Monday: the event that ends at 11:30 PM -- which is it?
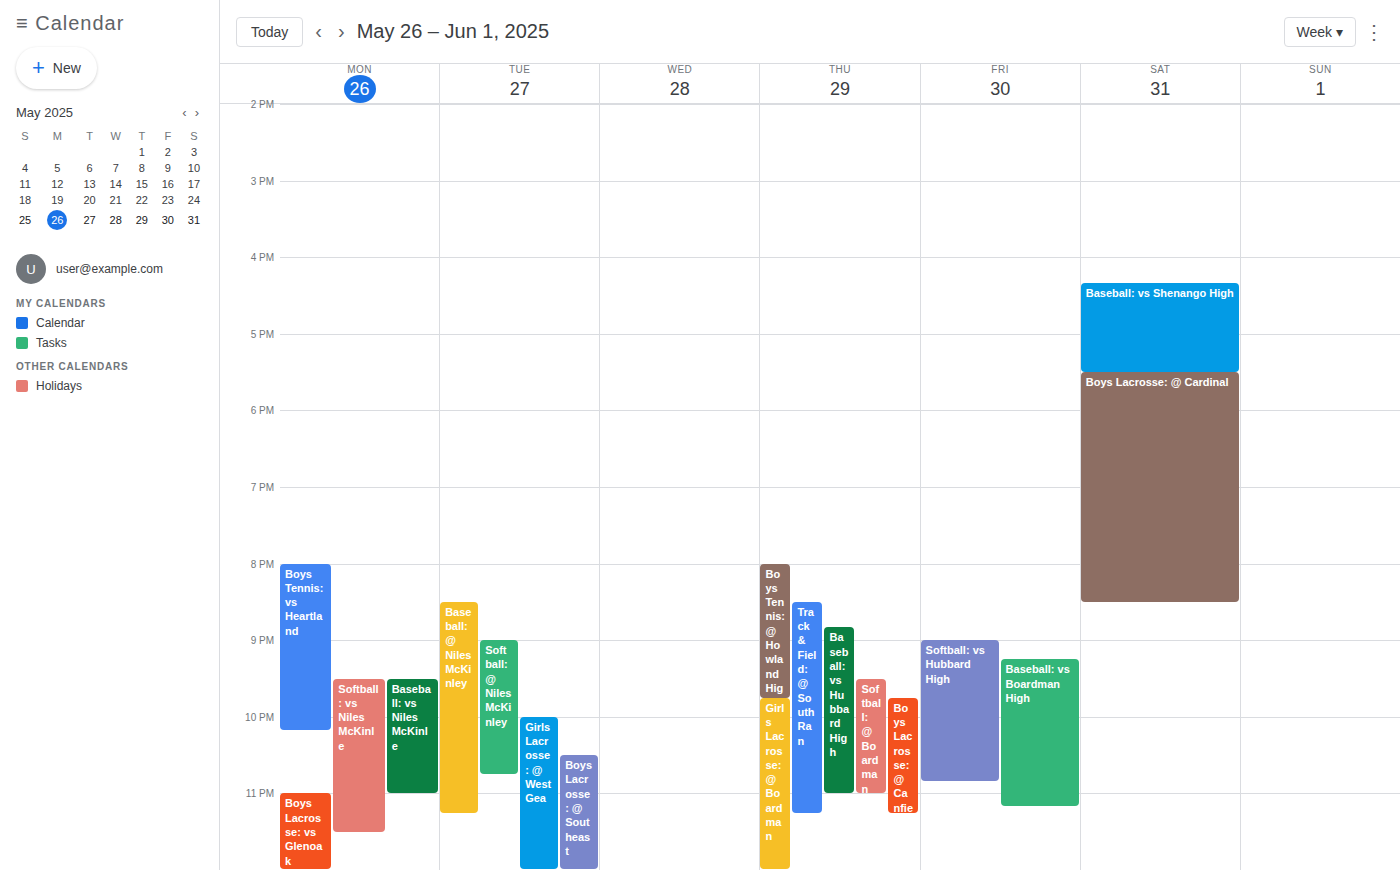
"Softball: vs Niles McKinle"